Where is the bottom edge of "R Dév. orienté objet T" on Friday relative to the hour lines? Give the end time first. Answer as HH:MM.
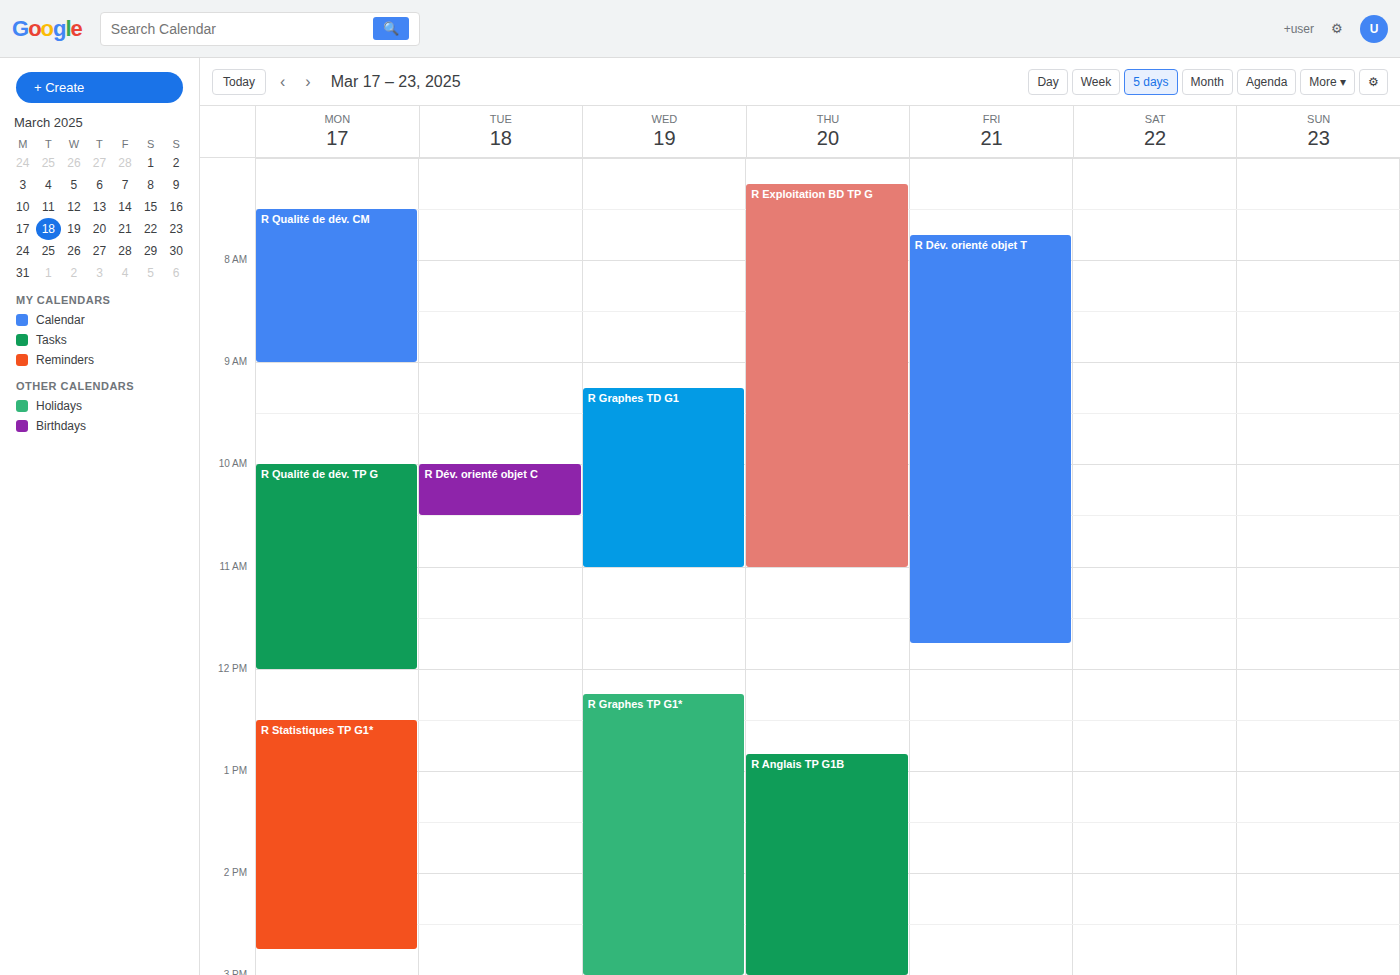
11:45 -- neither: three quarters of the way from the 11:00 line to the 12:00 line.